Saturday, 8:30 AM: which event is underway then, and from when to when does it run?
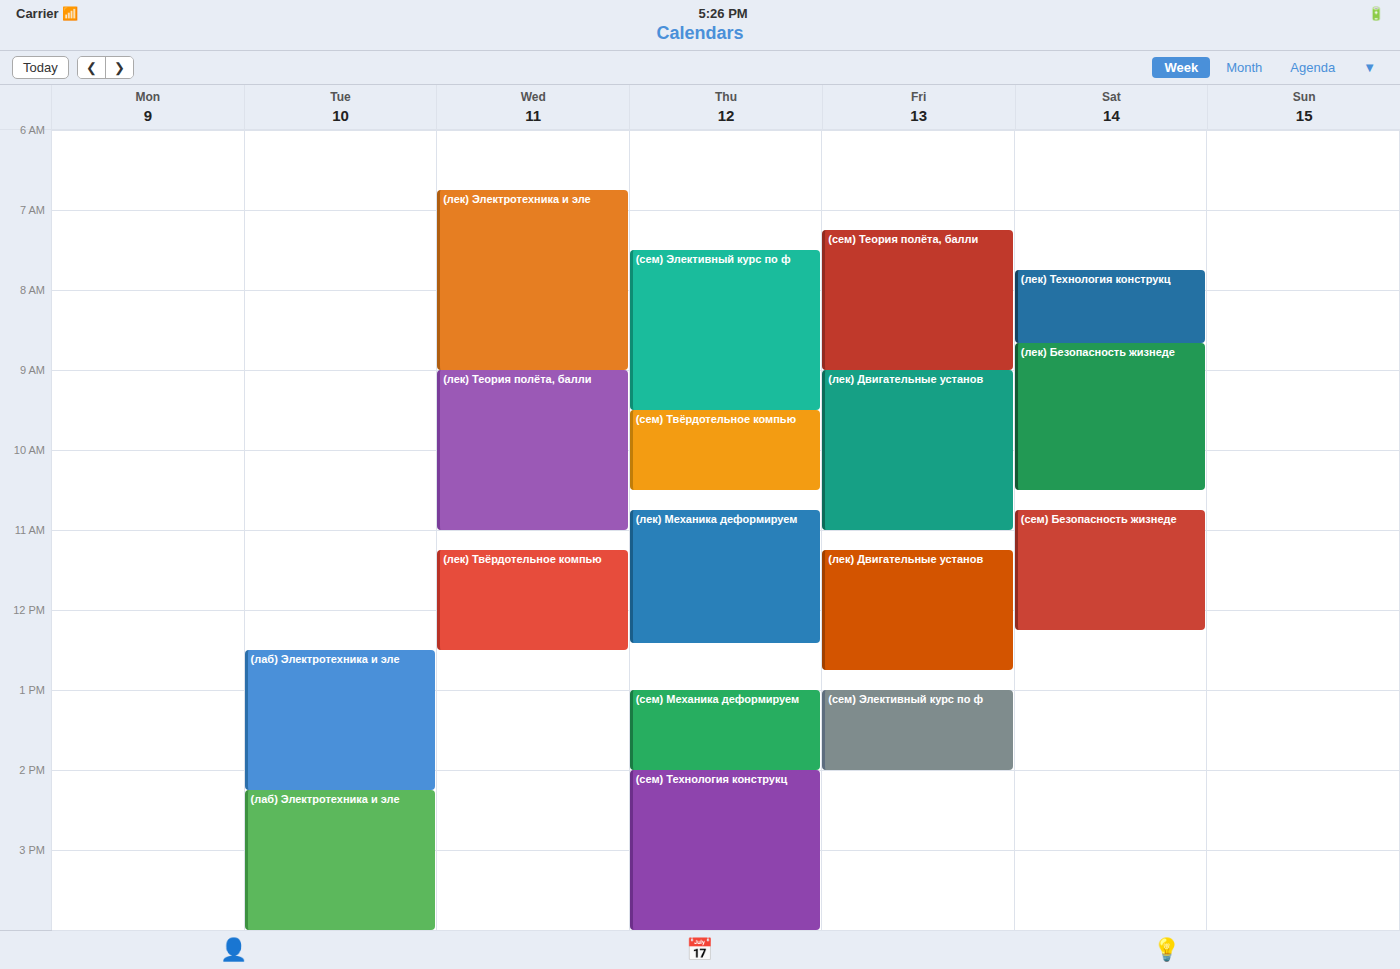
"(лек) Технология конструкц", 7:45 AM to 8:40 AM